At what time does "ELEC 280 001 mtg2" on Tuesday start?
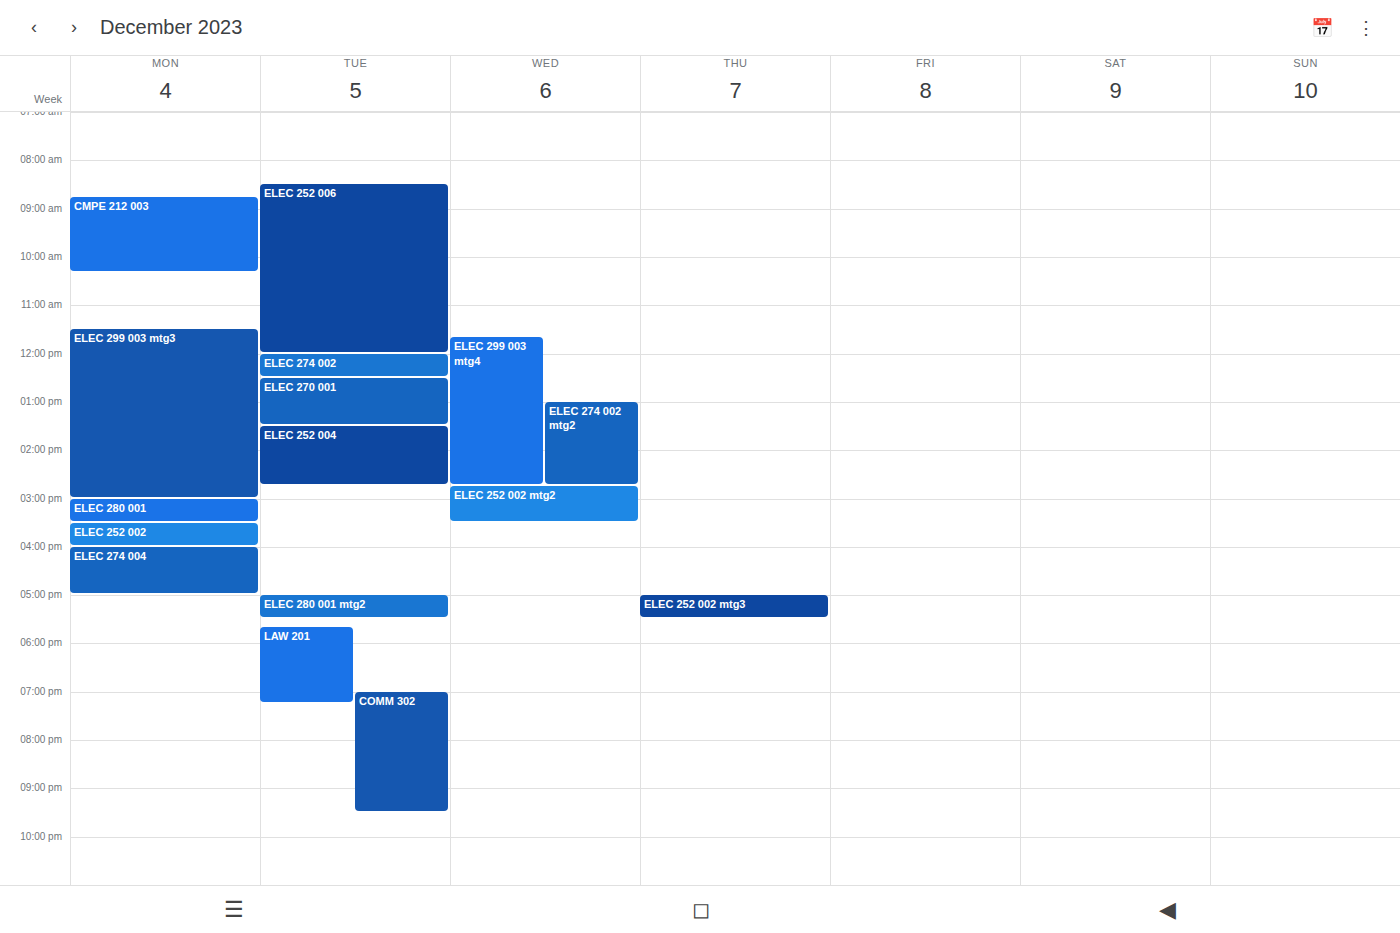
5:00 PM